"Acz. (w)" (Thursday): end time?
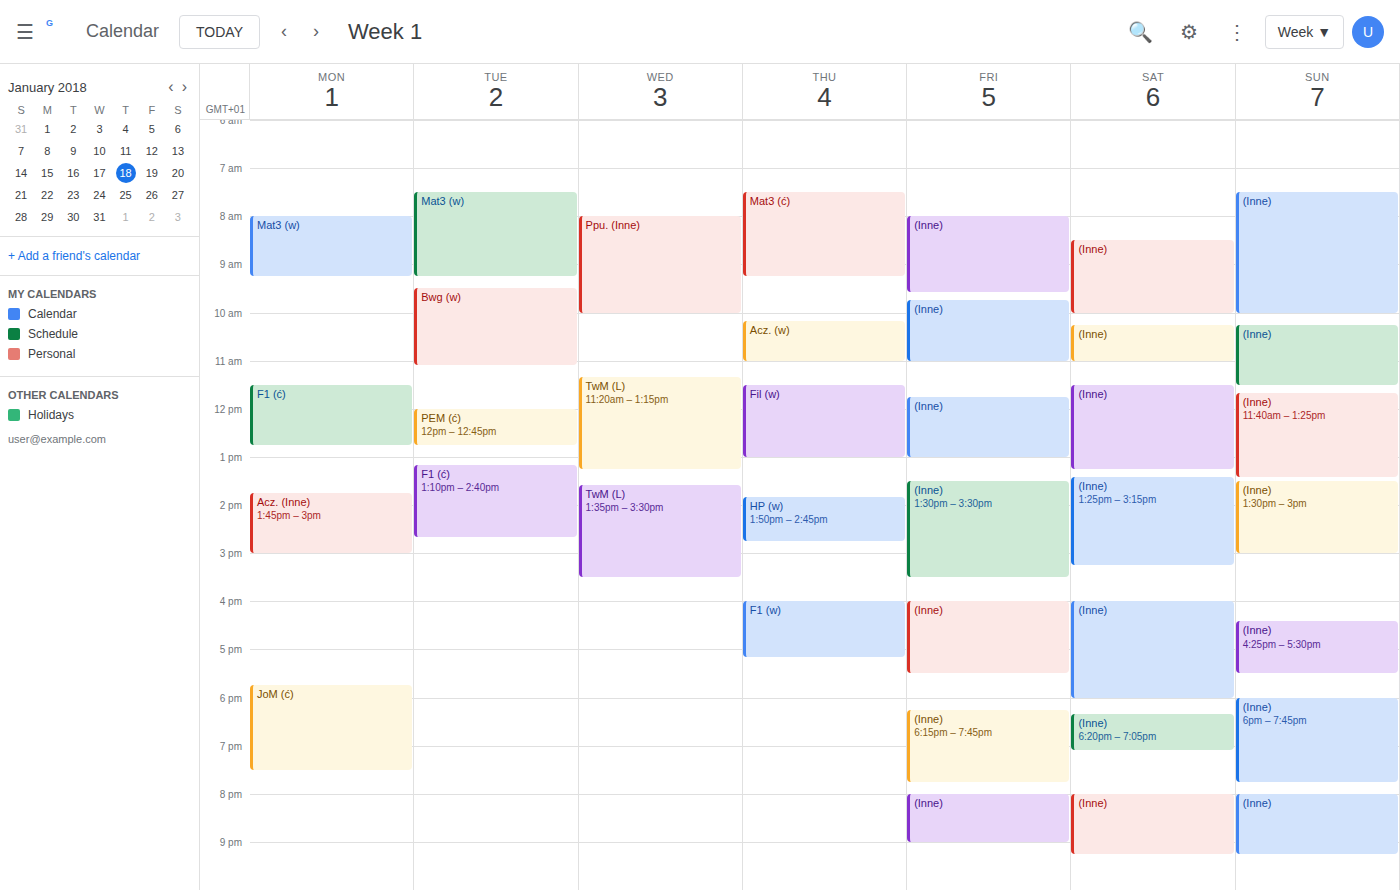
11:00 AM